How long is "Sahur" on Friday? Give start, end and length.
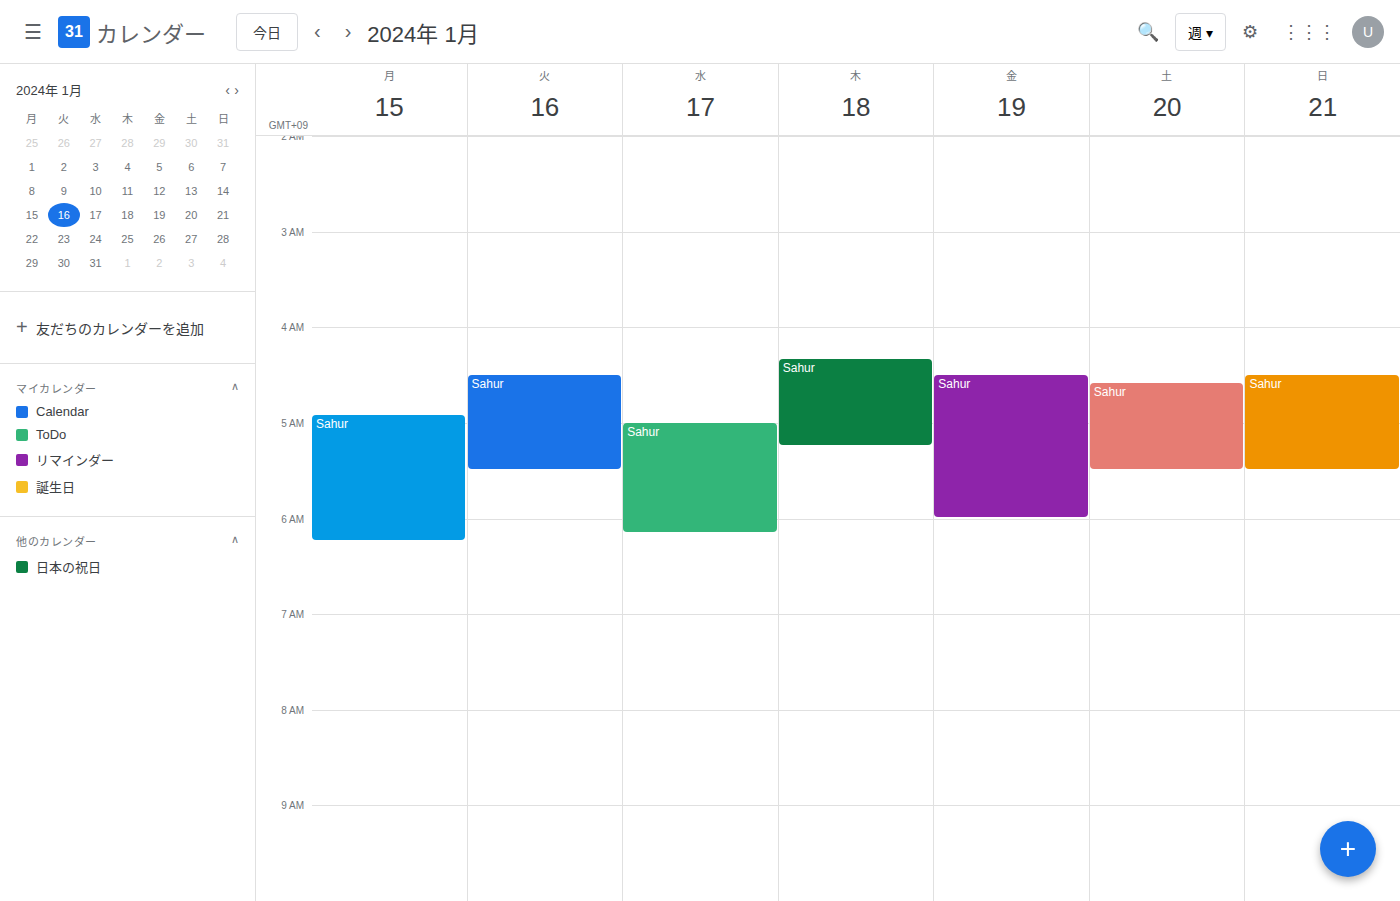
4:30 AM to 6:00 AM, 1 hour 30 minutes